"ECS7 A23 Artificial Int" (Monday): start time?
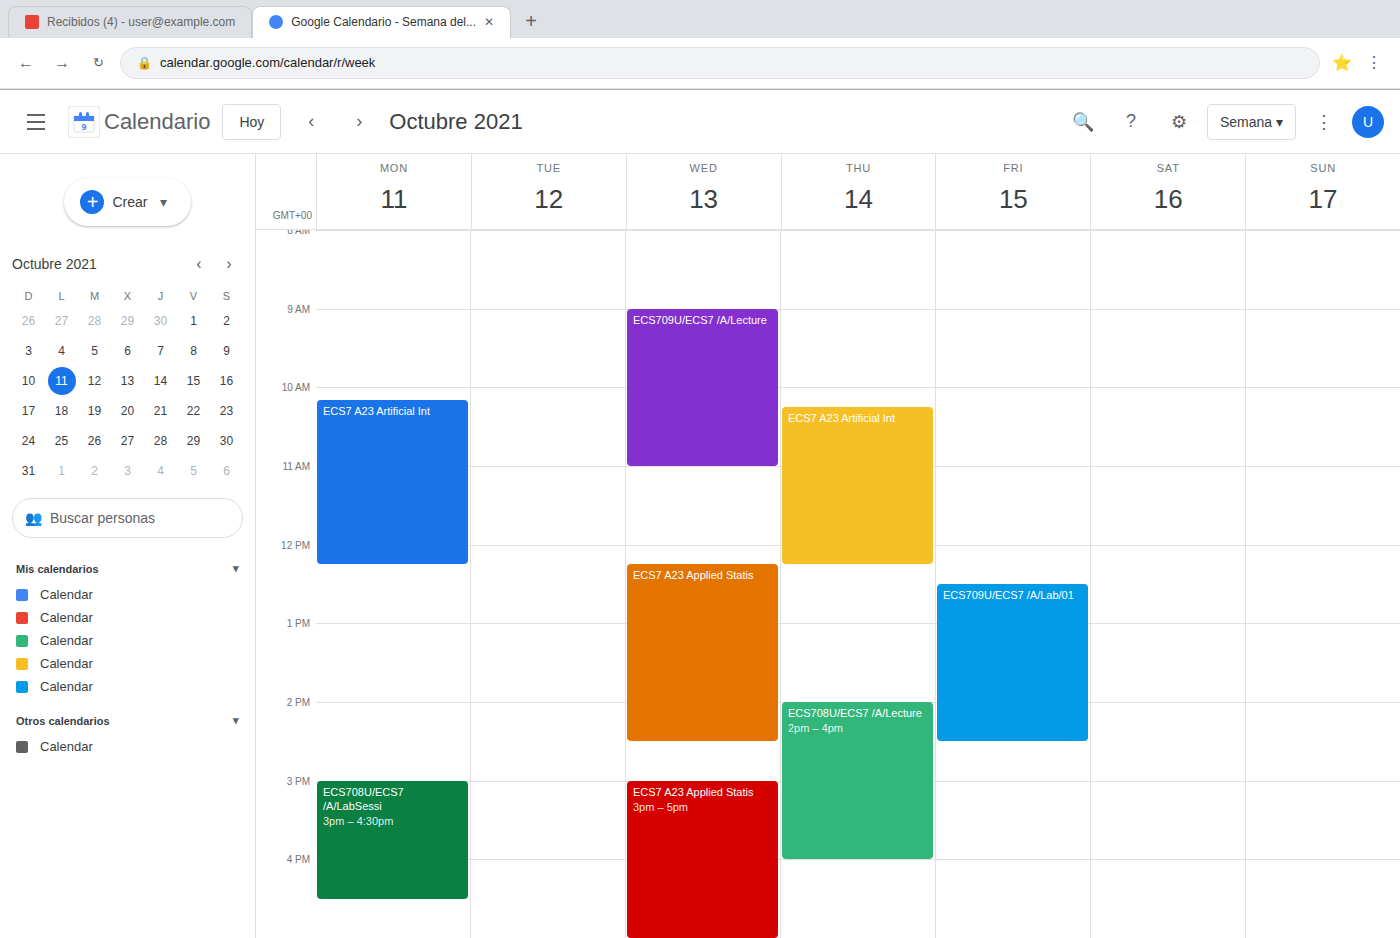
10:10 AM